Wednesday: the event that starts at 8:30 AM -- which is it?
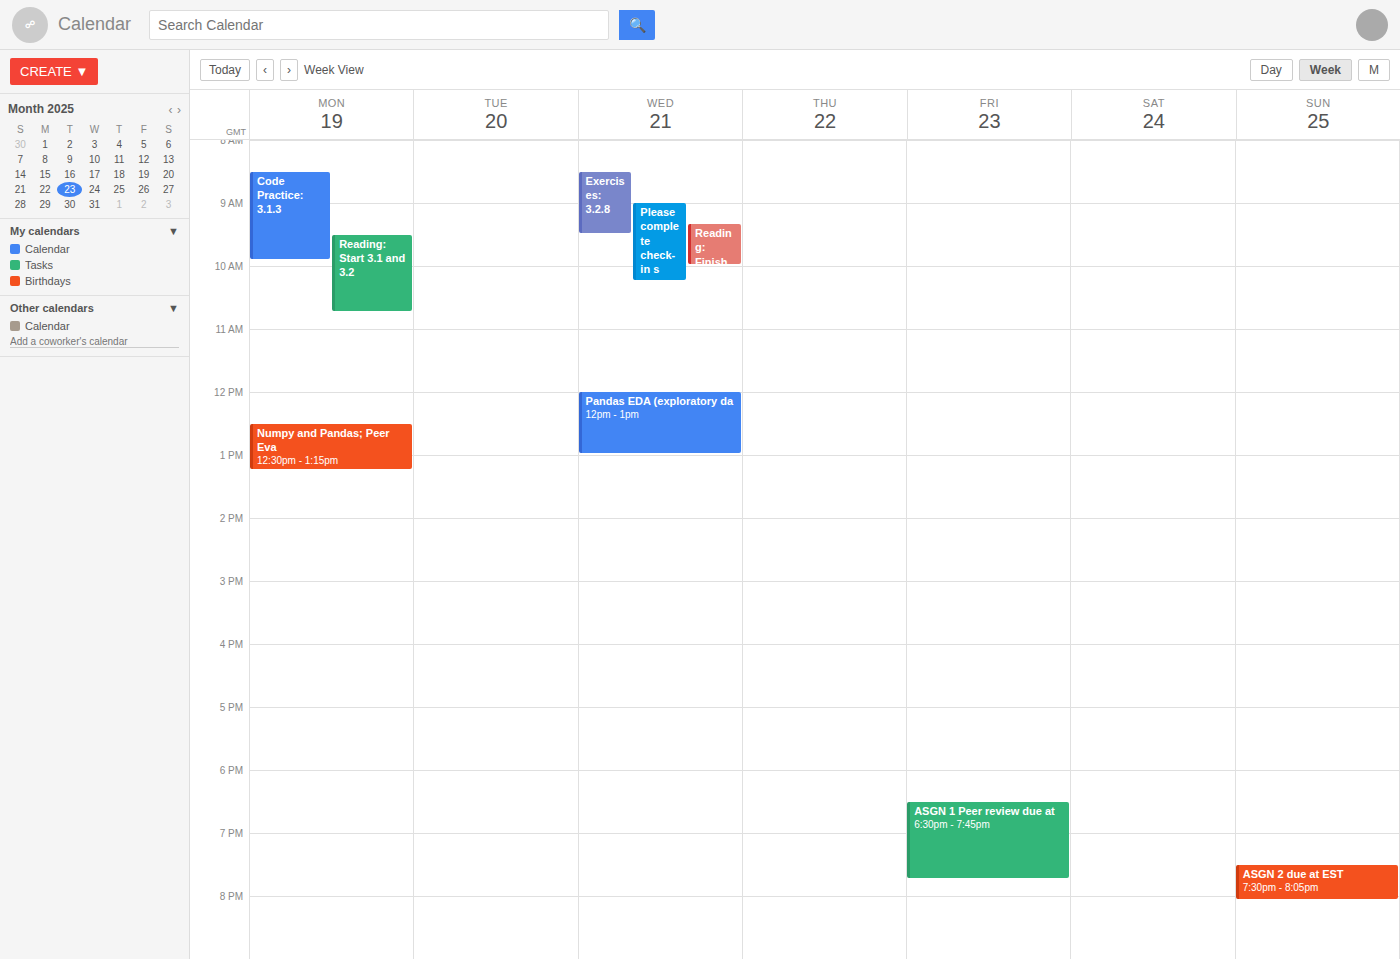
"Exercises: 3.2.8"